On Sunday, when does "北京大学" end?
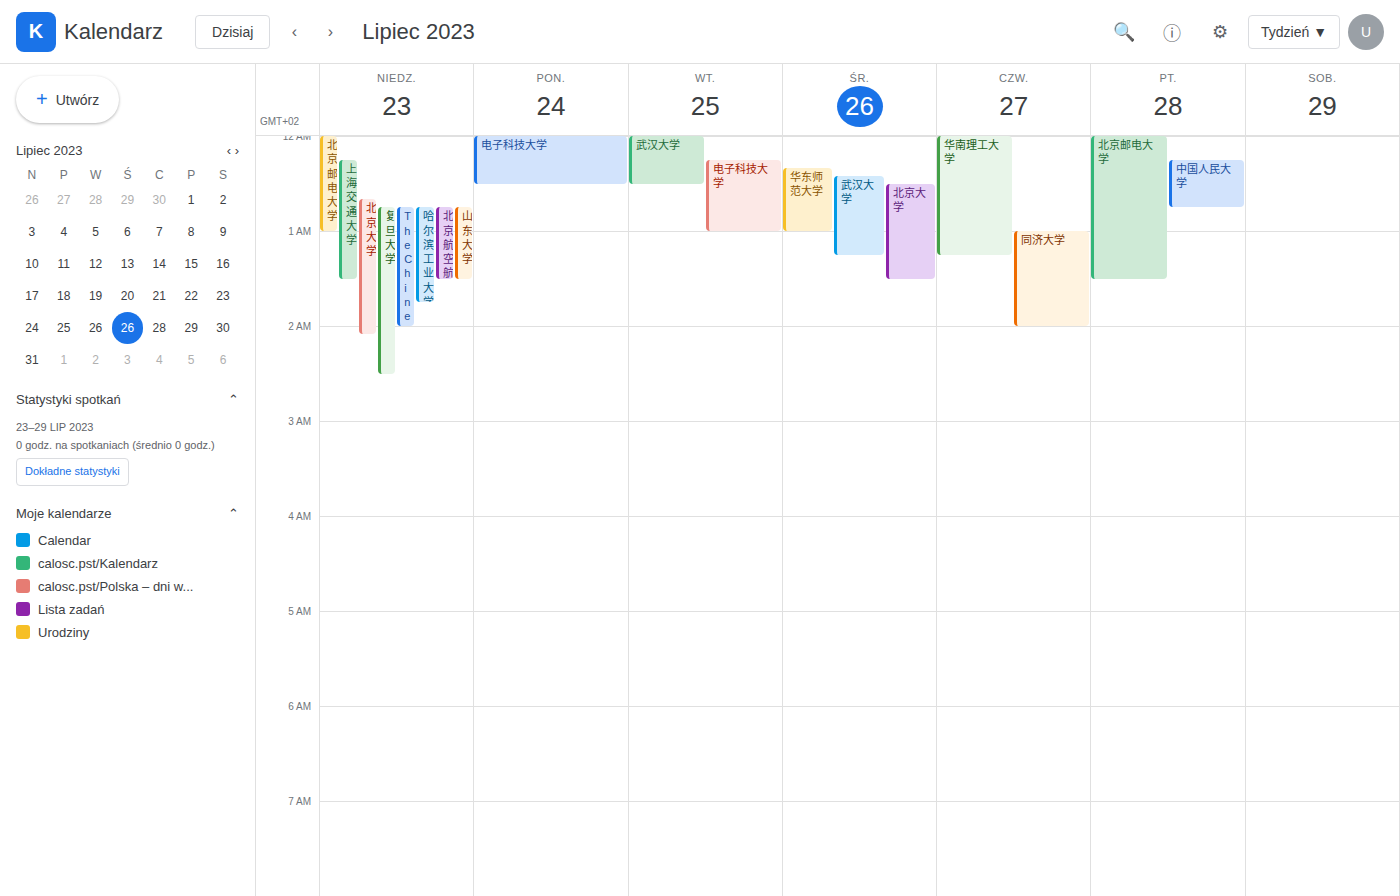
2:05 AM